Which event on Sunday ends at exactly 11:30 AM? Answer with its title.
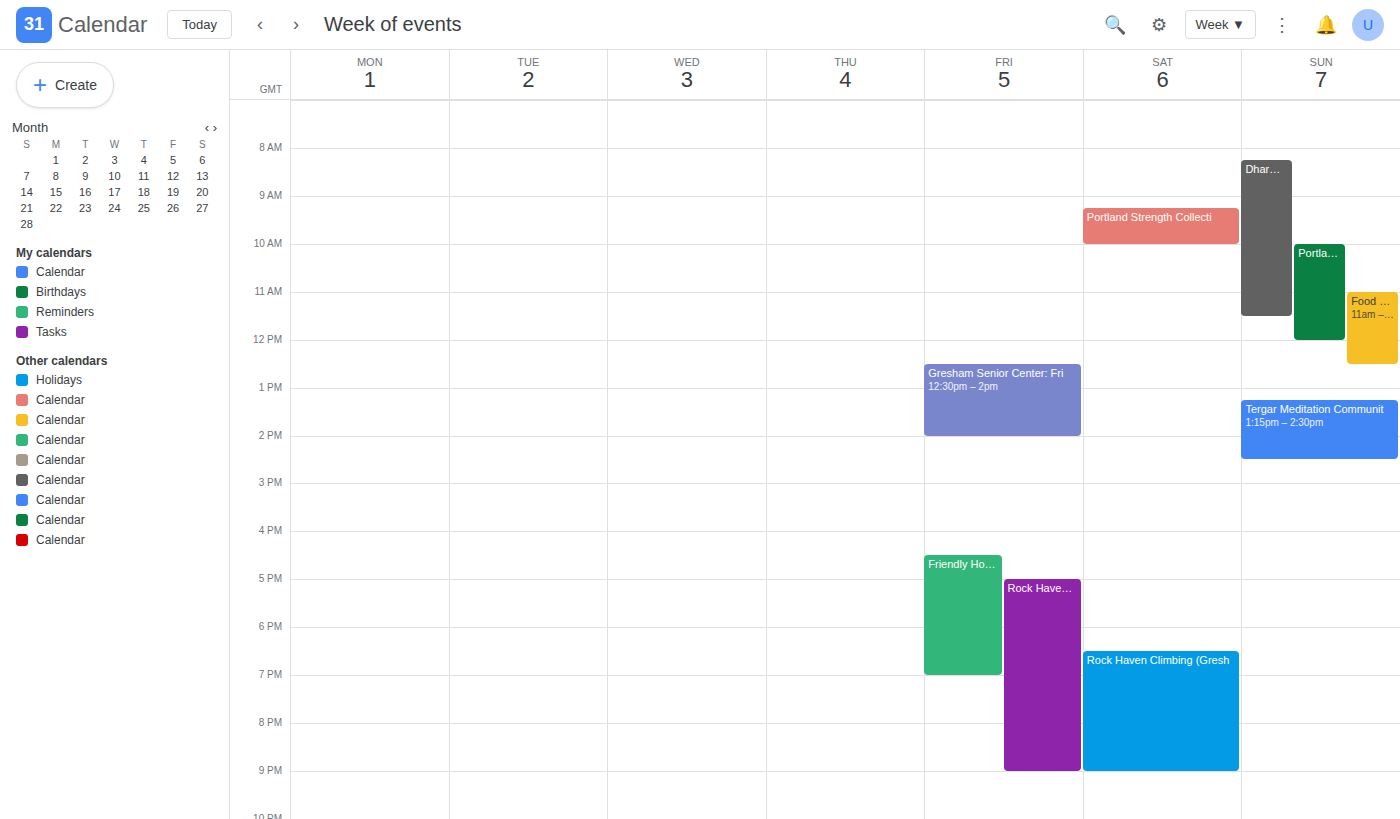
"Dharma Rain Zen Center: Su"